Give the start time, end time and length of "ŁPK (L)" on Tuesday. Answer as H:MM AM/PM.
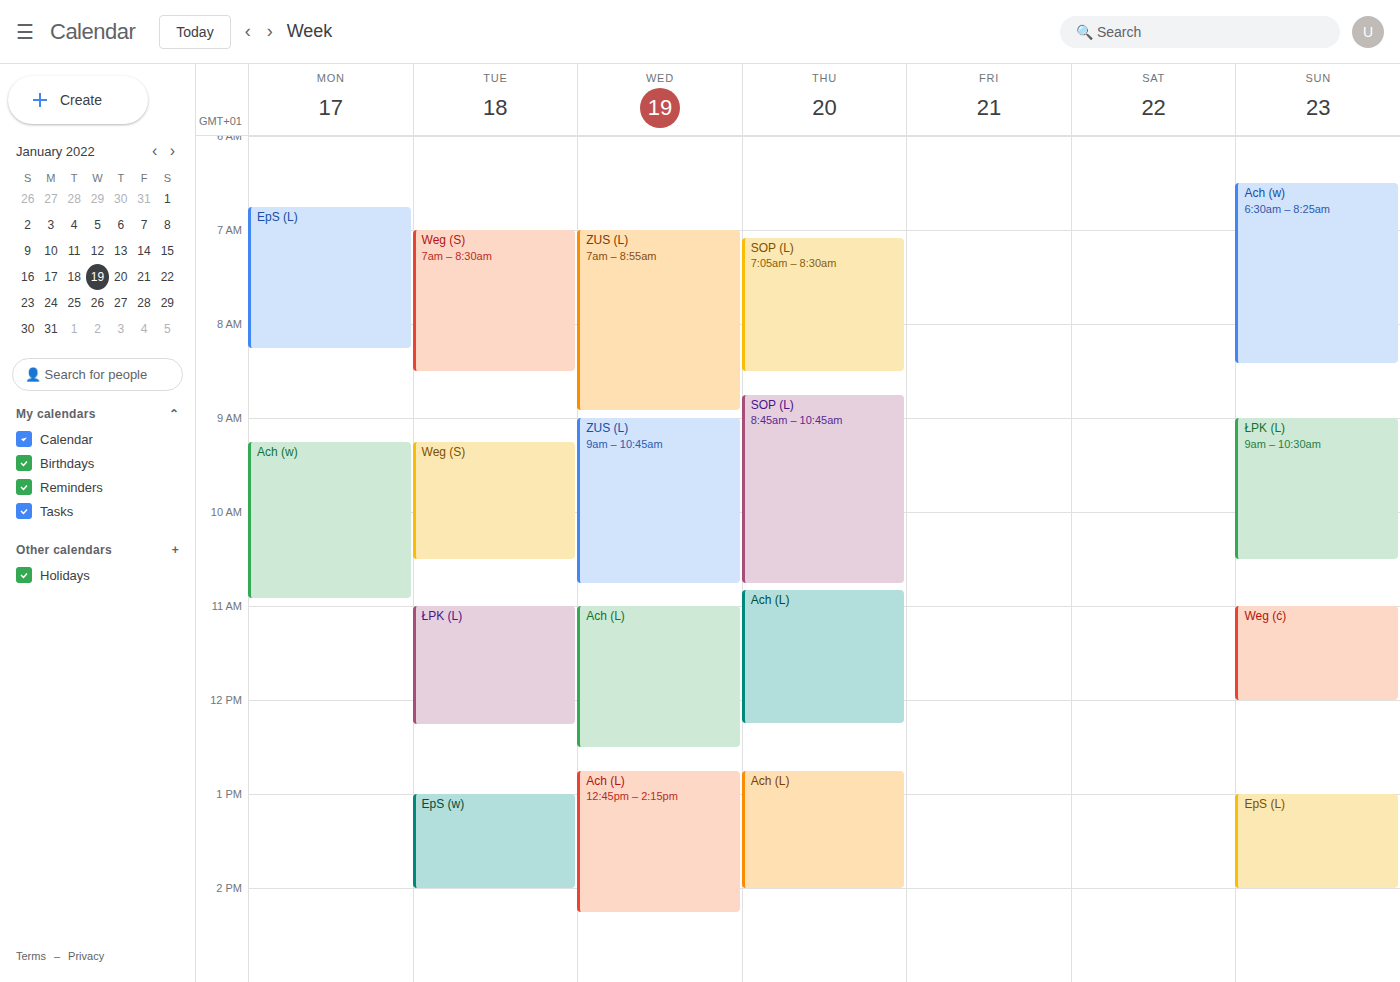
11:00 AM to 12:15 PM, 1 hour 15 minutes